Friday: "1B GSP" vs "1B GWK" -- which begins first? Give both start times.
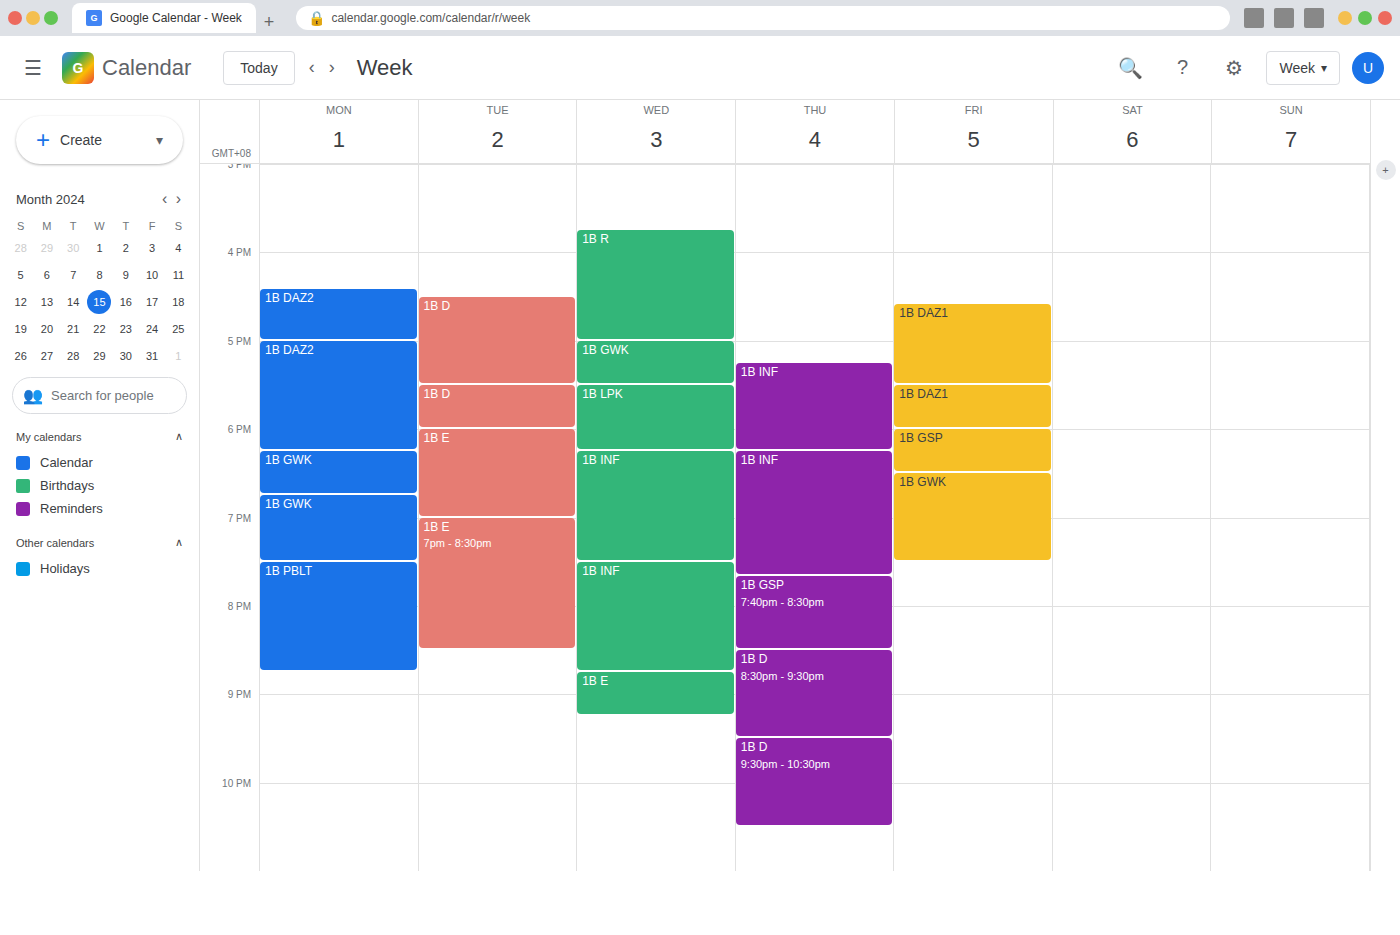
"1B GSP" 6:00 PM; "1B GWK" 6:30 PM.